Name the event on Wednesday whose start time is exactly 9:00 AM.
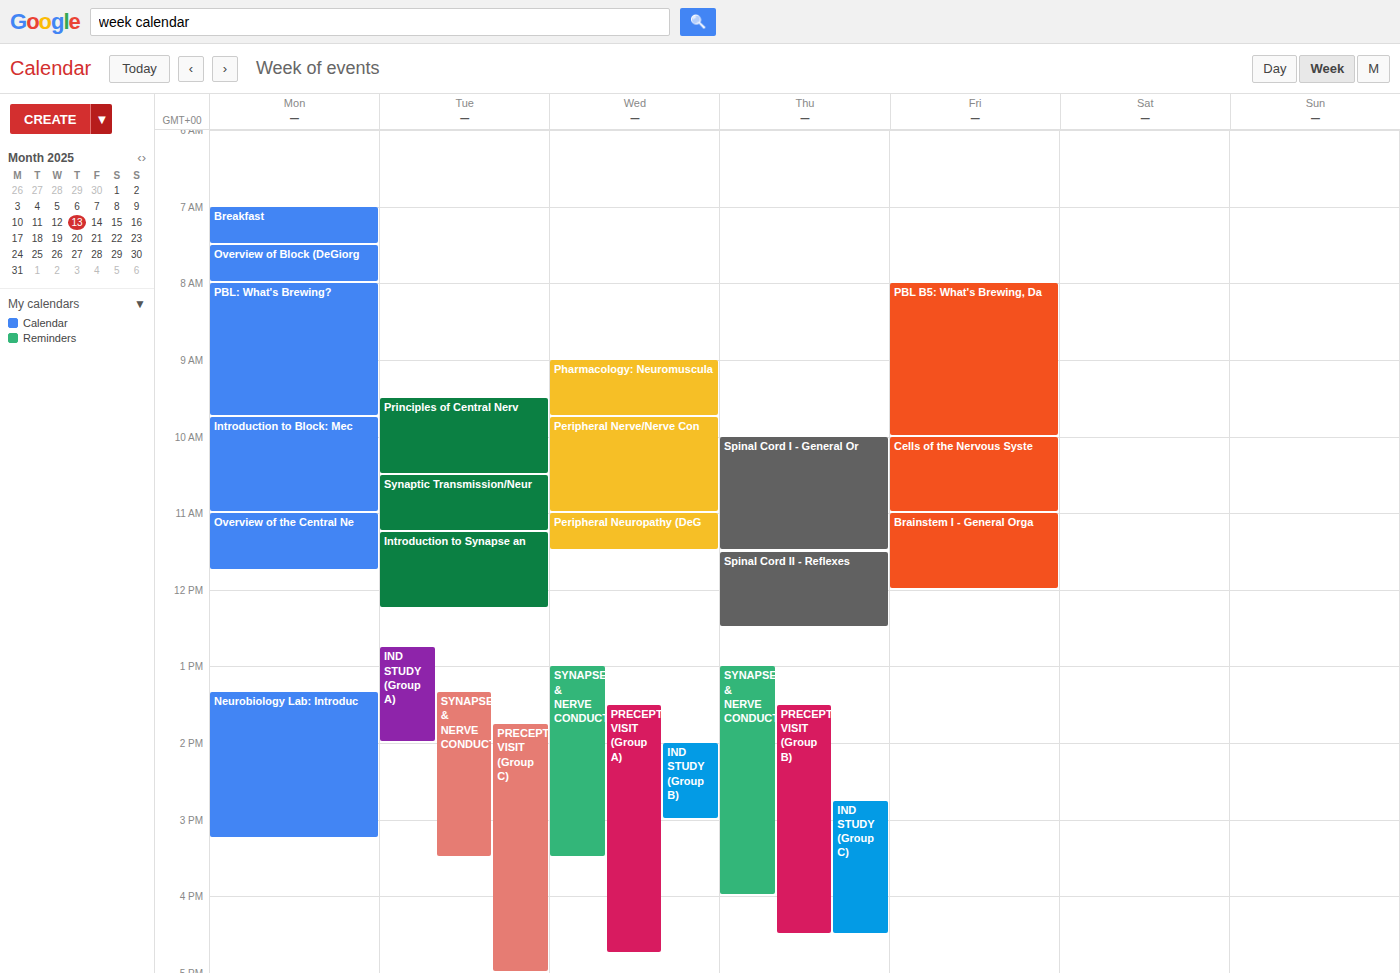
"Pharmacology: Neuromuscula"